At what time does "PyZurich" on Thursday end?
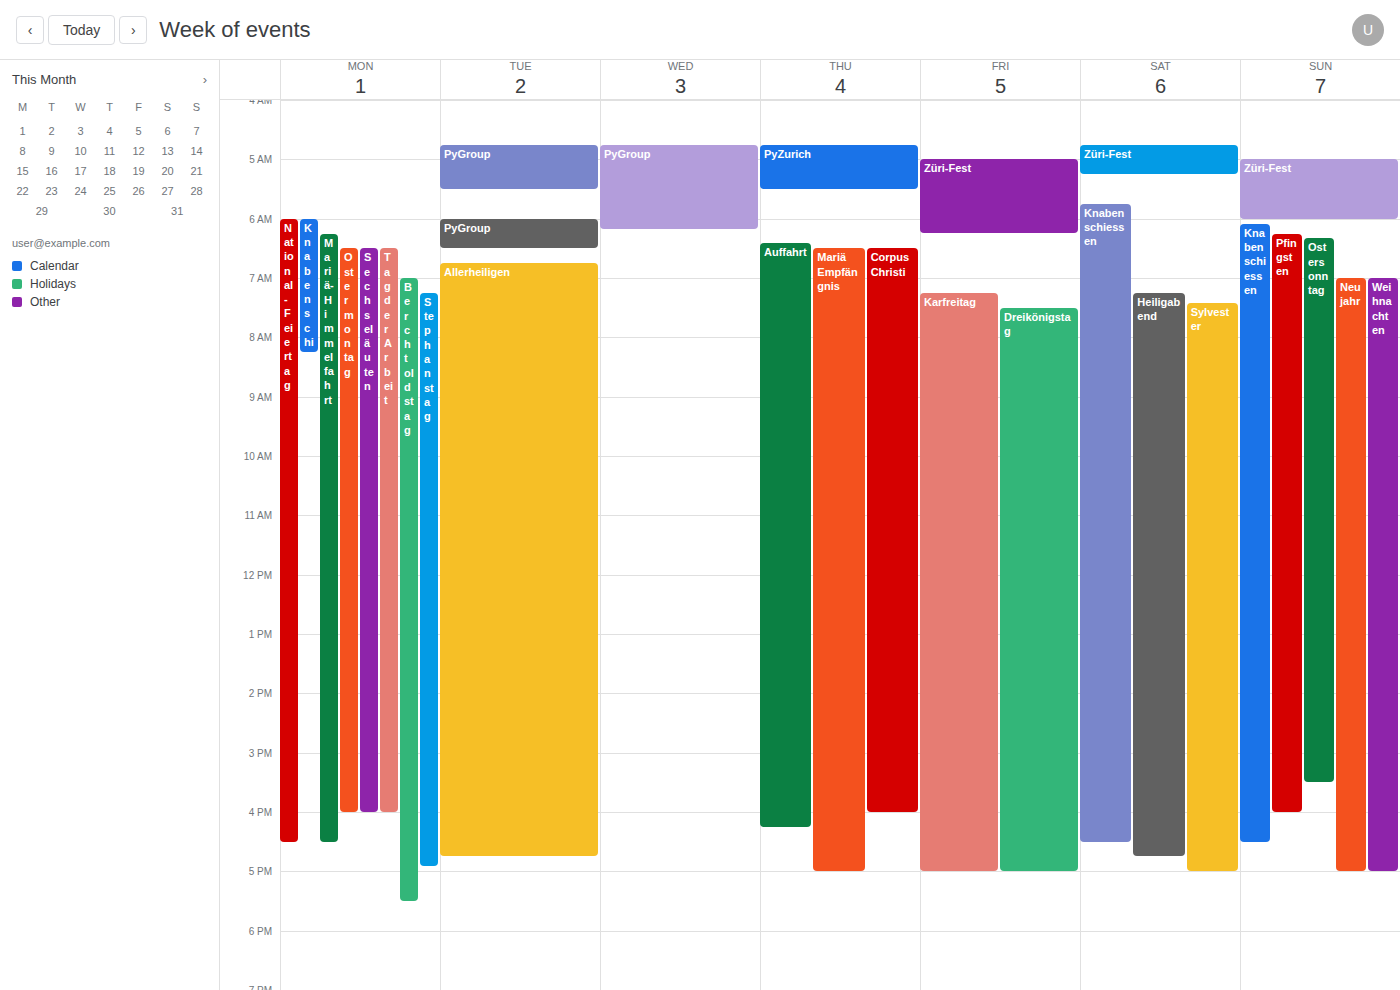
5:30 AM